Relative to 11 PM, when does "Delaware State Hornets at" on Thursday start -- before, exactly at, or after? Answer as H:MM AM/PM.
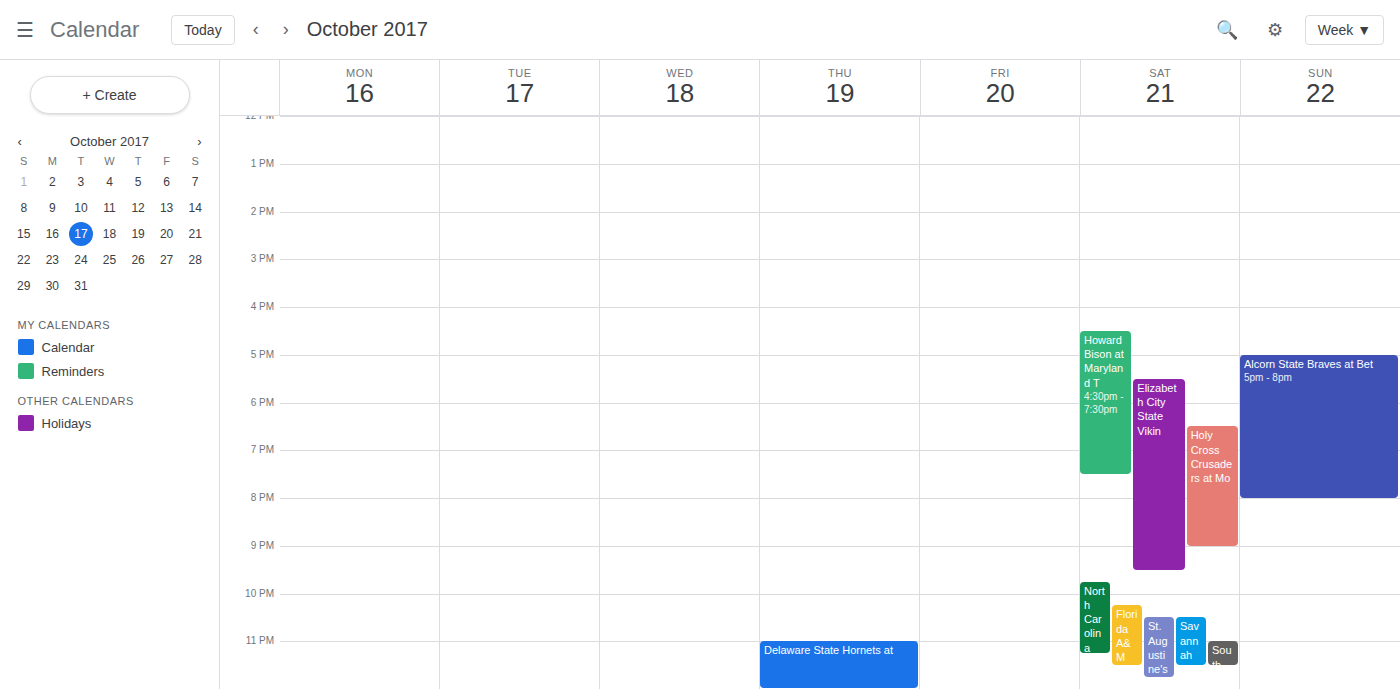
11:00 PM -- exactly at 11 PM, on the 11 PM line.